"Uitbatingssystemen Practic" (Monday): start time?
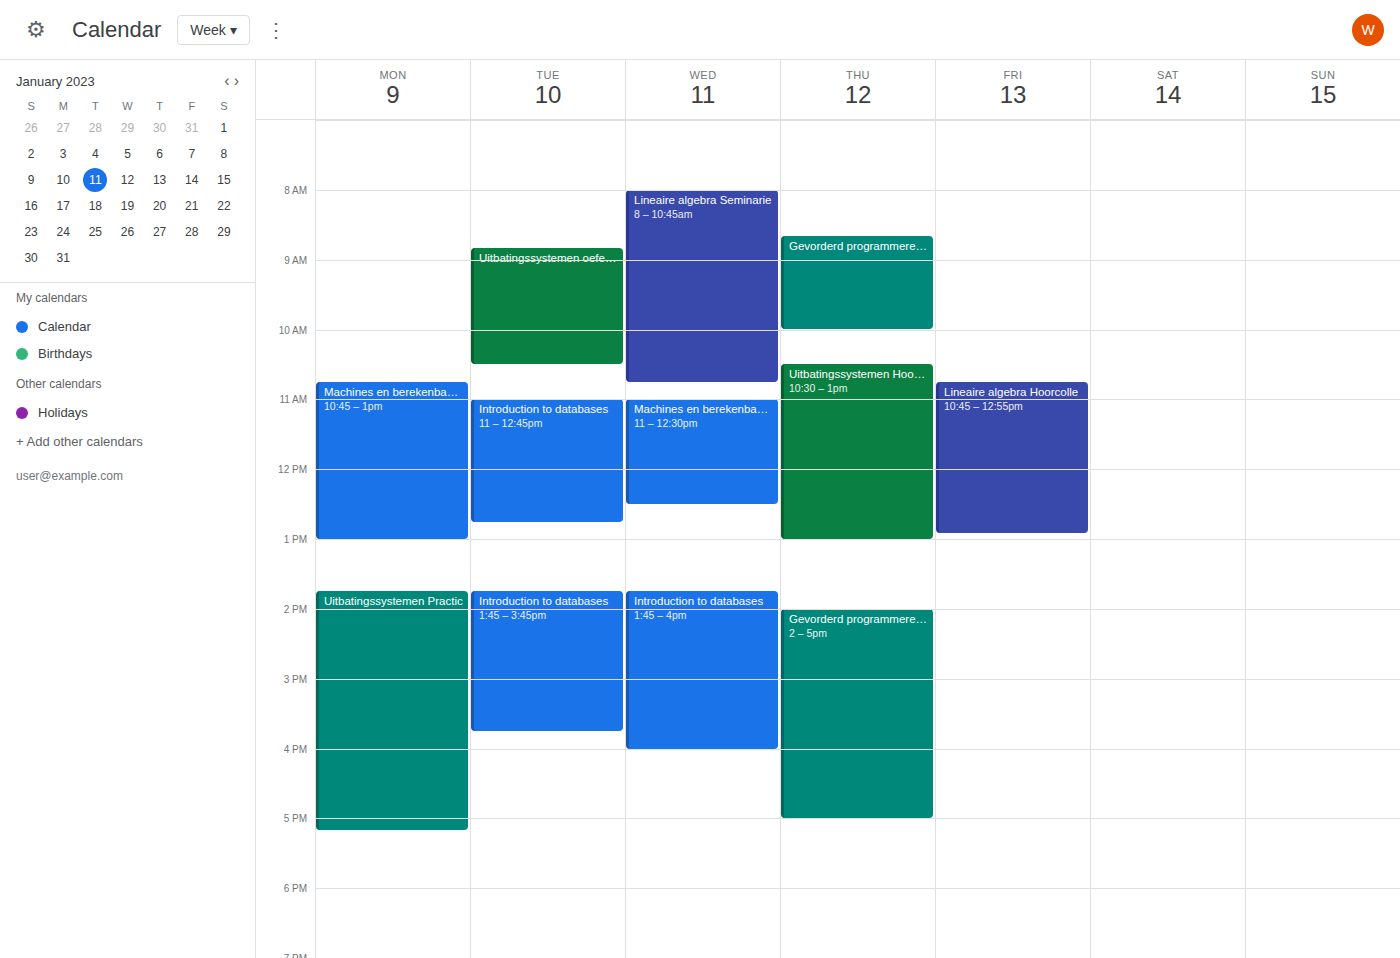
13:45